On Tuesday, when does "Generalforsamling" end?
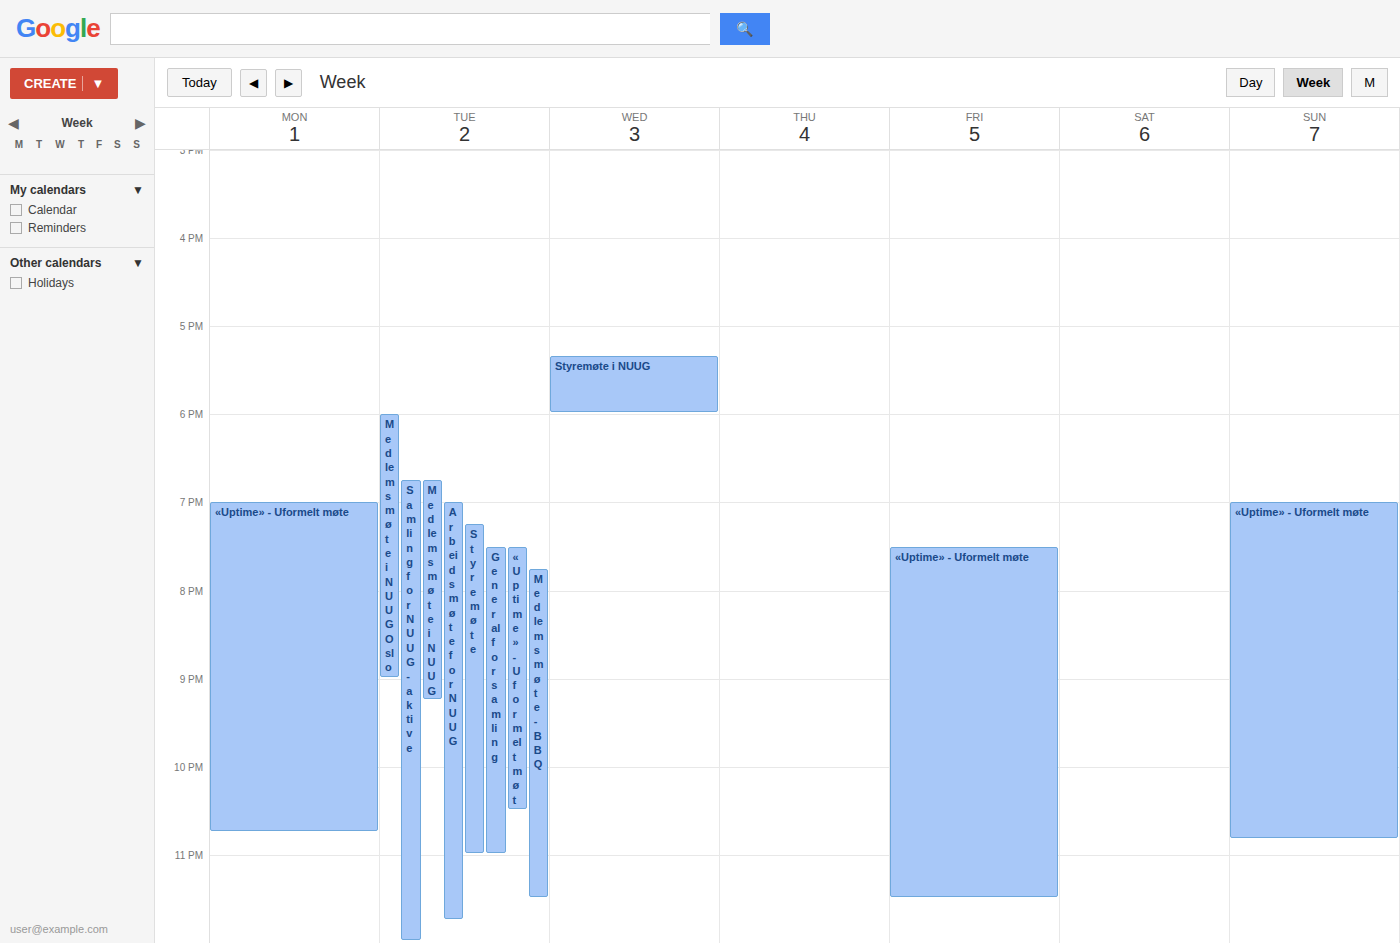
23:00